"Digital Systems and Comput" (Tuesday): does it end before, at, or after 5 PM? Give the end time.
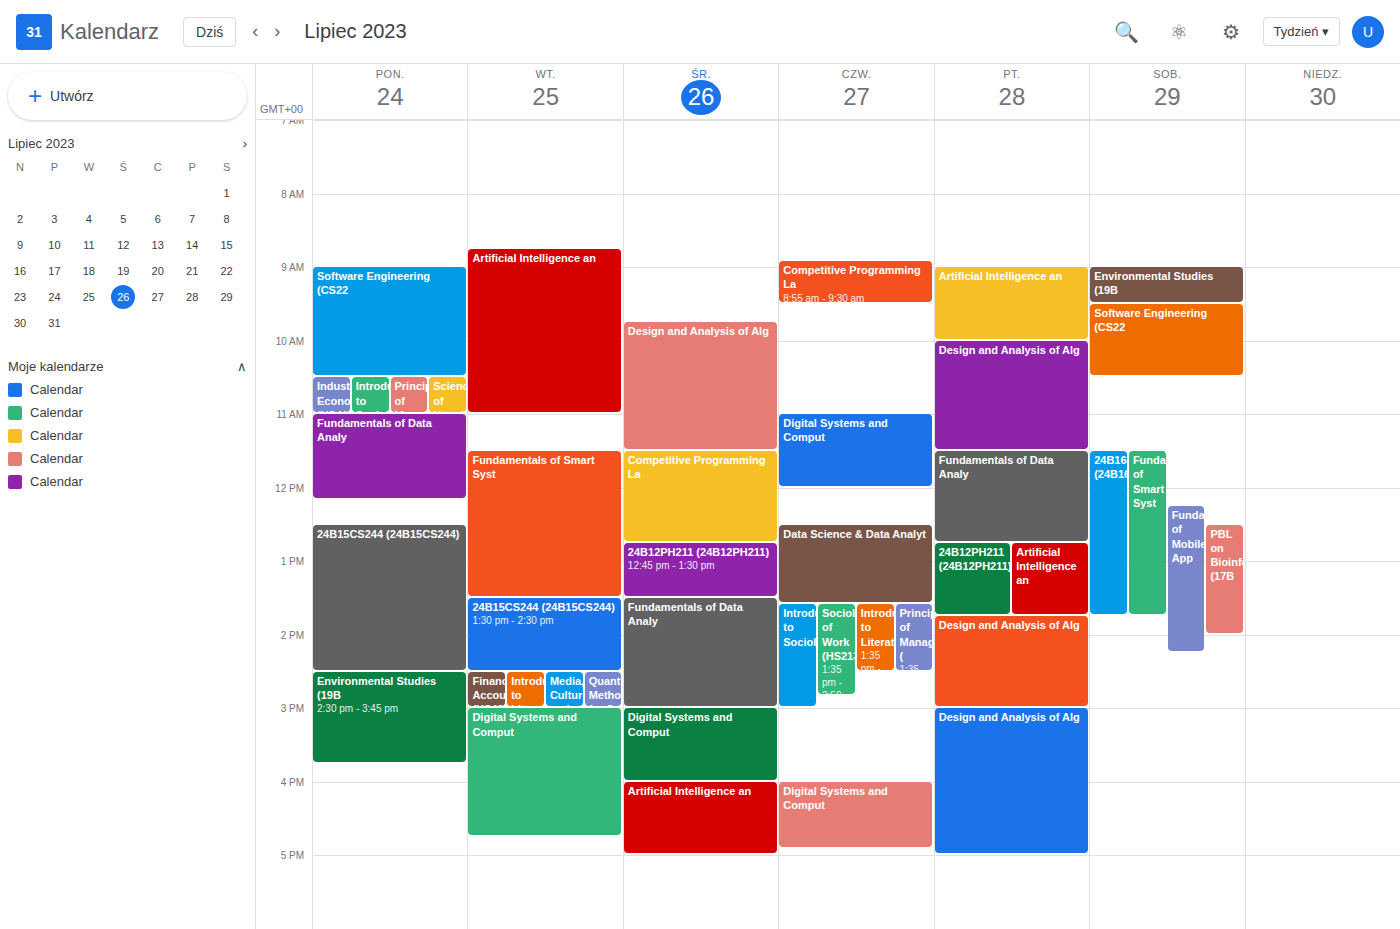
4:45 PM -- before 5 PM, 15 minutes above the 5 PM line.